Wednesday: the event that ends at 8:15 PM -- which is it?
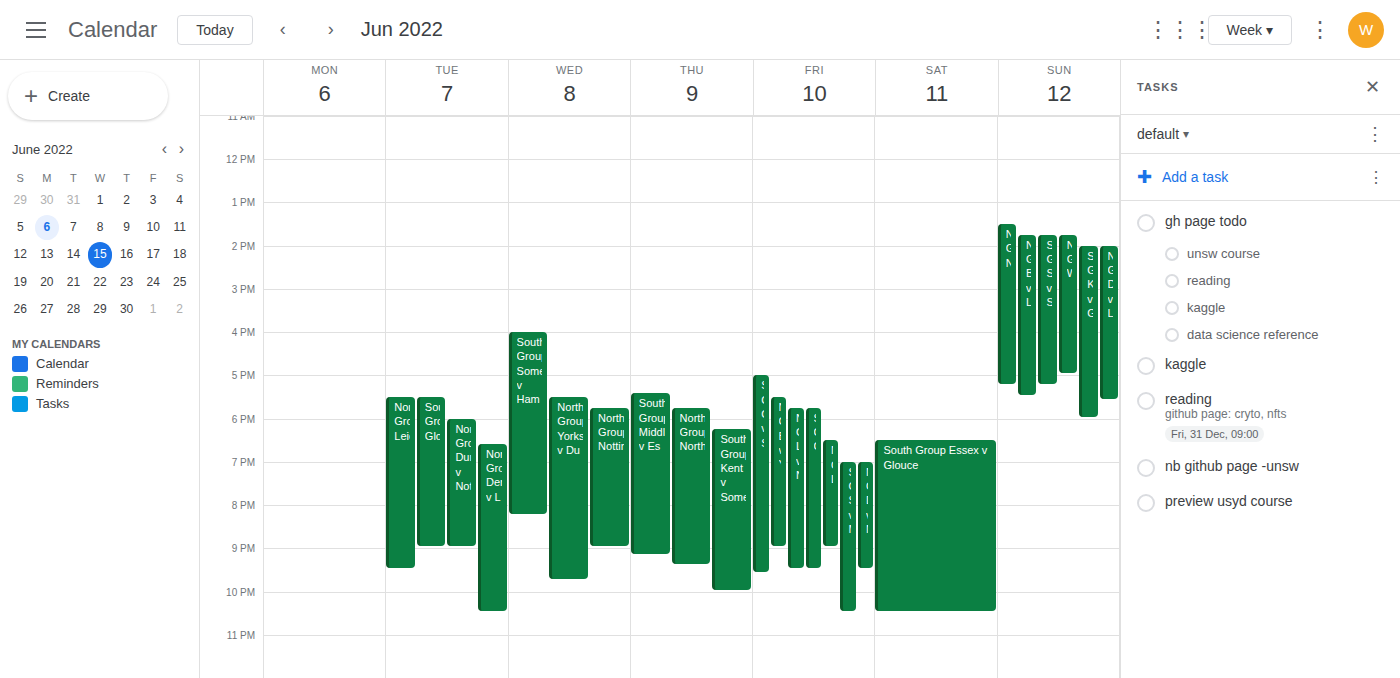
"South Group Somerset v Ham"